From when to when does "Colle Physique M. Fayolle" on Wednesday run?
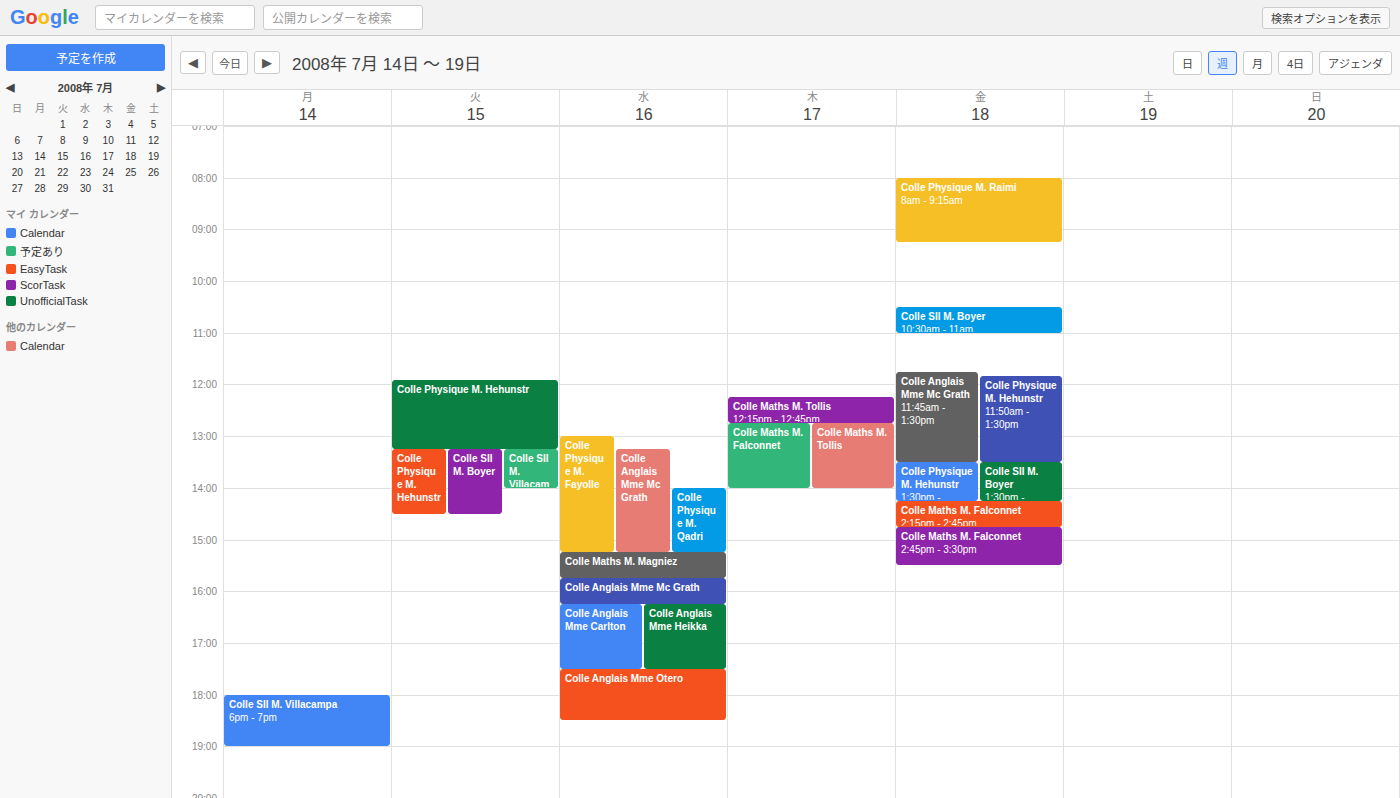
1:00 PM to 3:15 PM